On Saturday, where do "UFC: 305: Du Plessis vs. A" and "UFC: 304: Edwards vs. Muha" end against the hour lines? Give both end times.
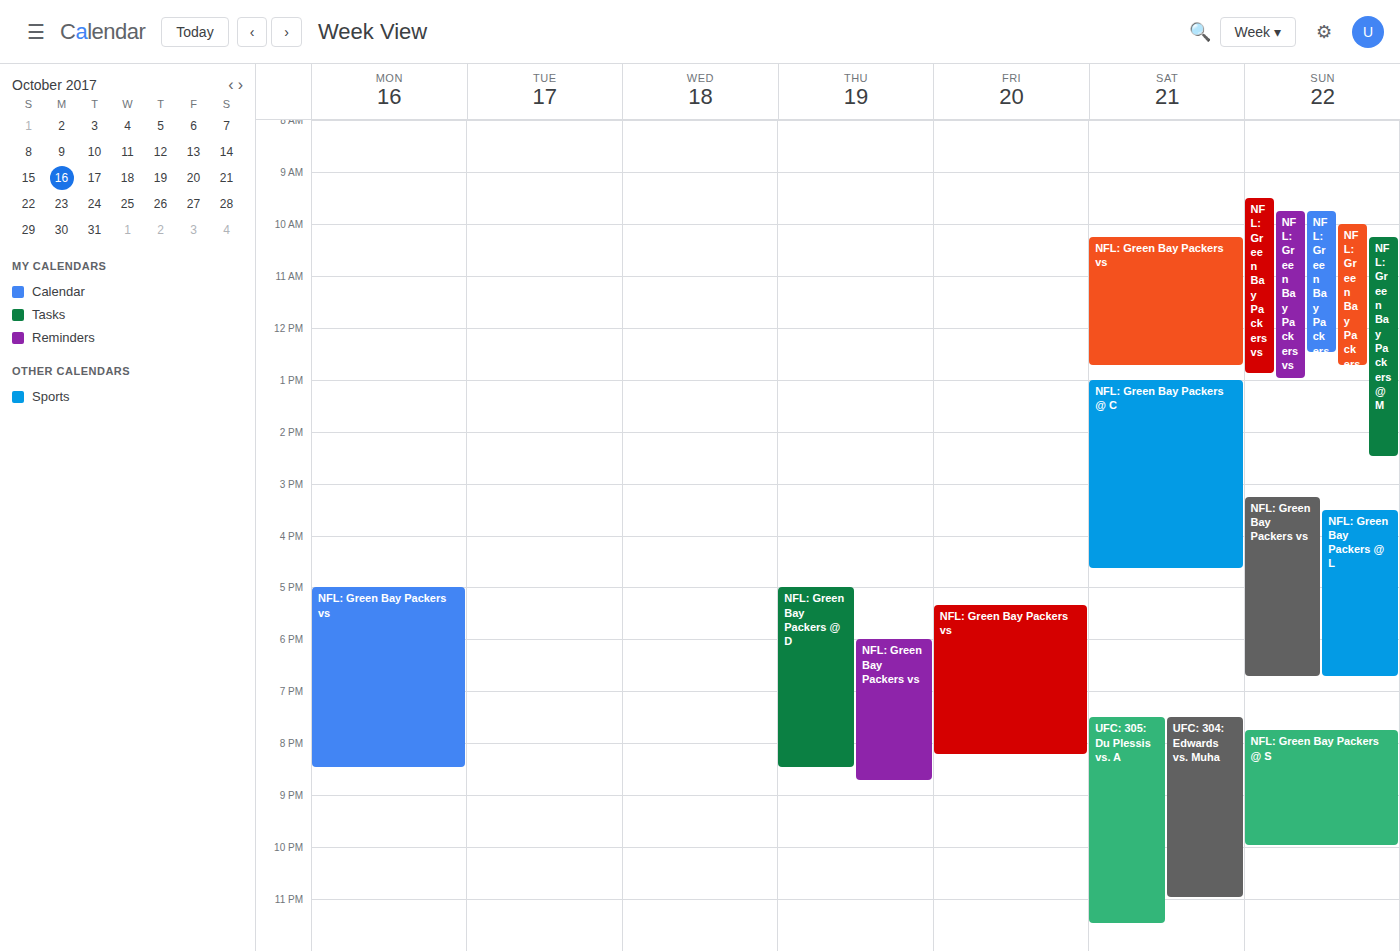
"UFC: 305: Du Plessis vs. A": 11:30 PM, halfway between the 11 PM and 12 AM lines. "UFC: 304: Edwards vs. Muha": 11:00 PM, exactly on the 11 PM line.